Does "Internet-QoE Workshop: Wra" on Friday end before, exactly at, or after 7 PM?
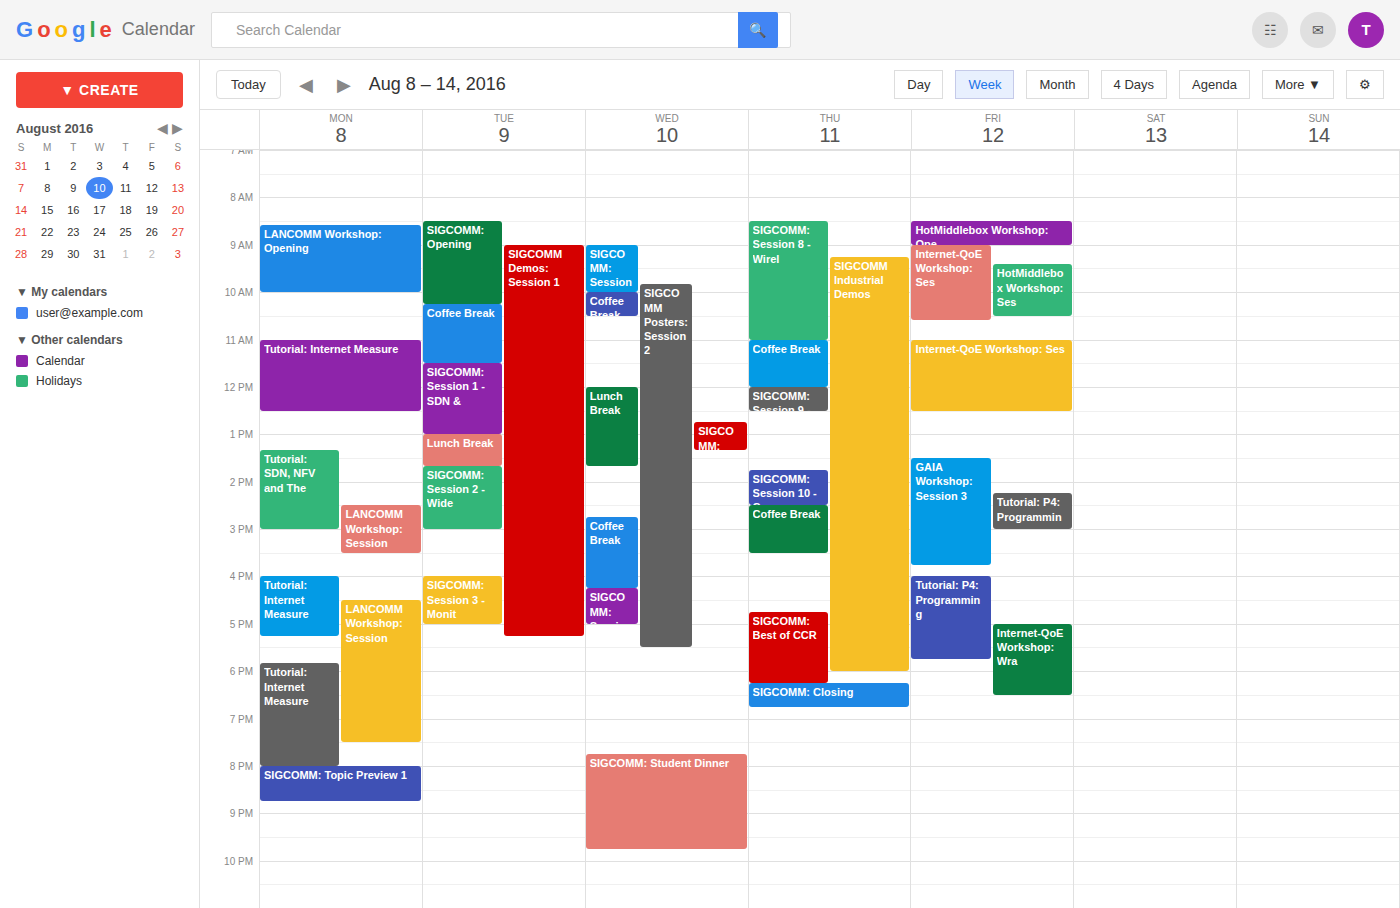
6:30 PM -- before 7 PM, 30 minutes above the 7 PM line.